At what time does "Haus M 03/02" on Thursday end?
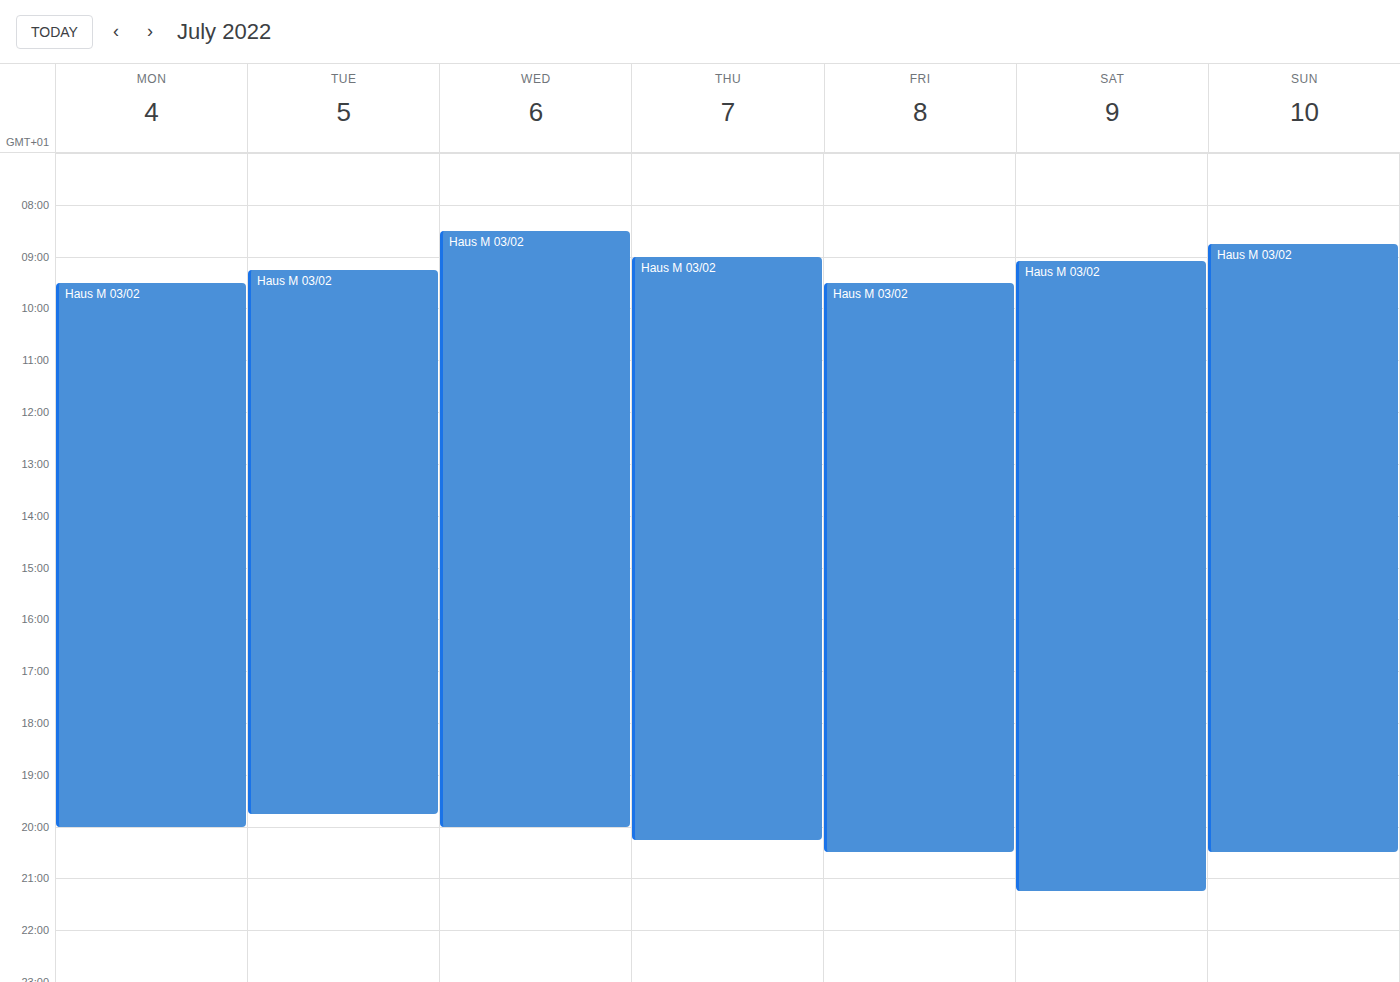
8:15 PM